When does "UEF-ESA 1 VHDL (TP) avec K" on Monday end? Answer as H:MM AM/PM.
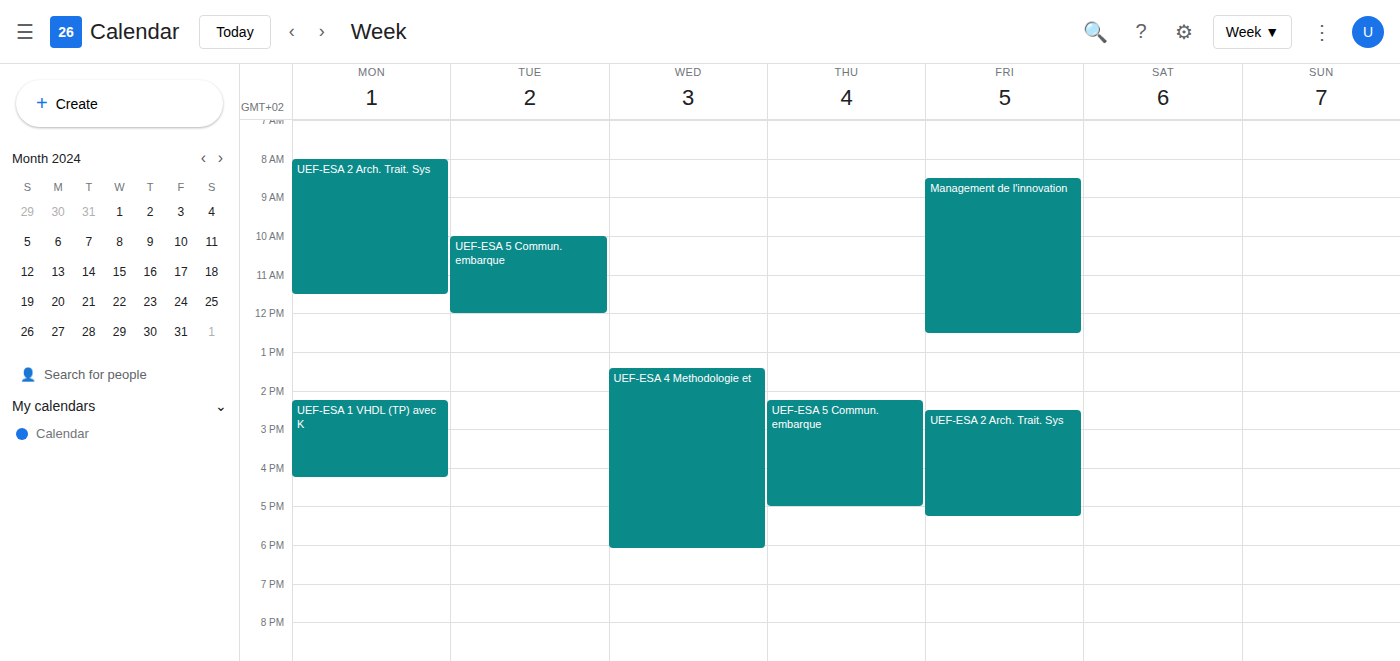
4:15 PM